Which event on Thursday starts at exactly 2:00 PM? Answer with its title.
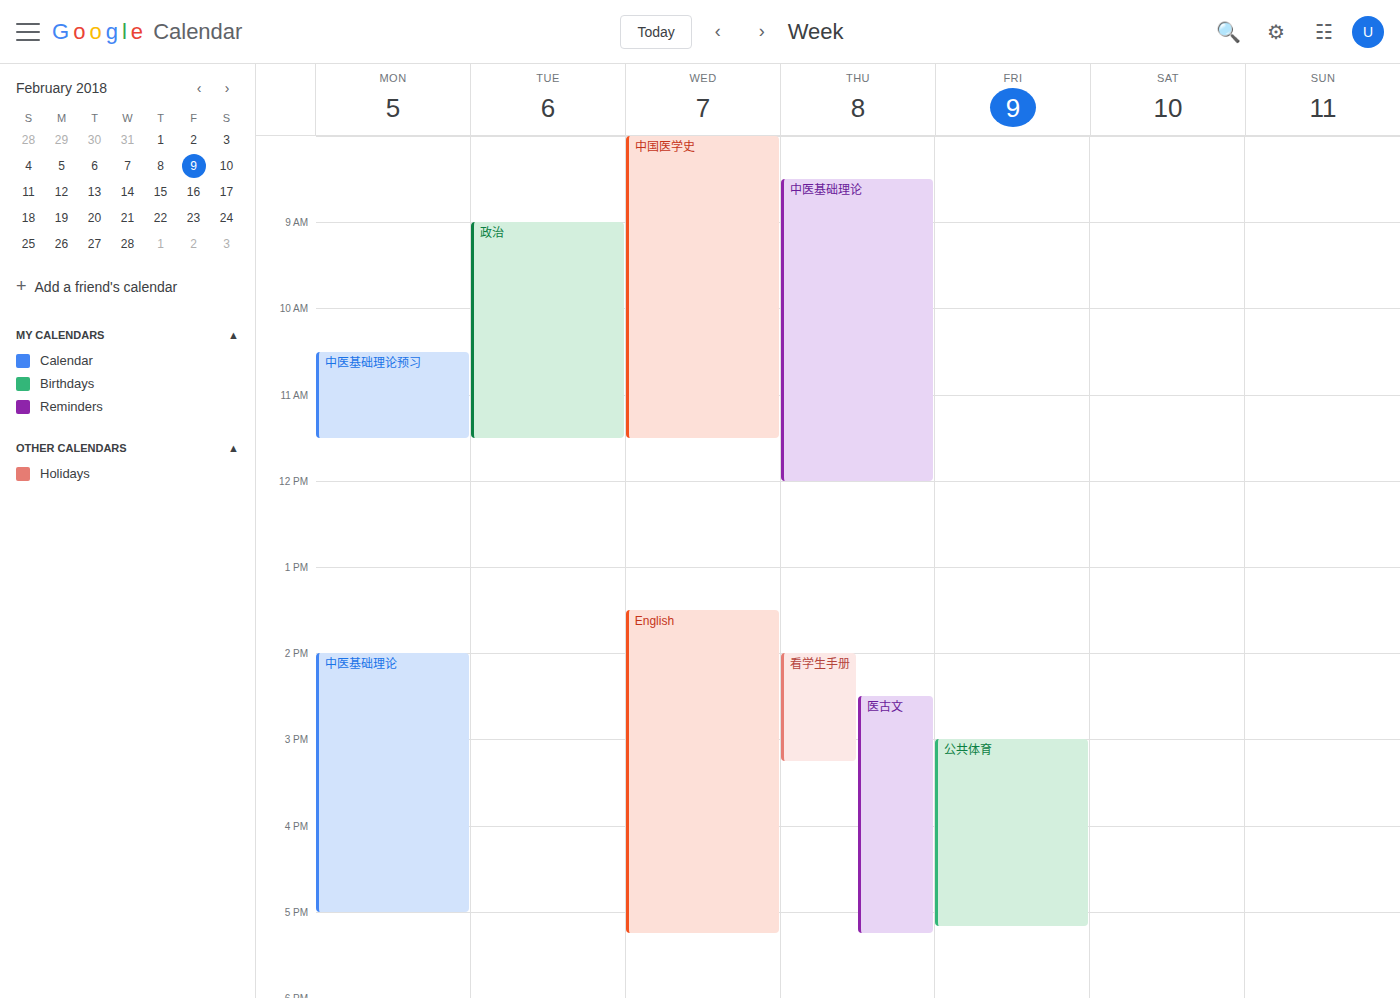
"看学生手册"